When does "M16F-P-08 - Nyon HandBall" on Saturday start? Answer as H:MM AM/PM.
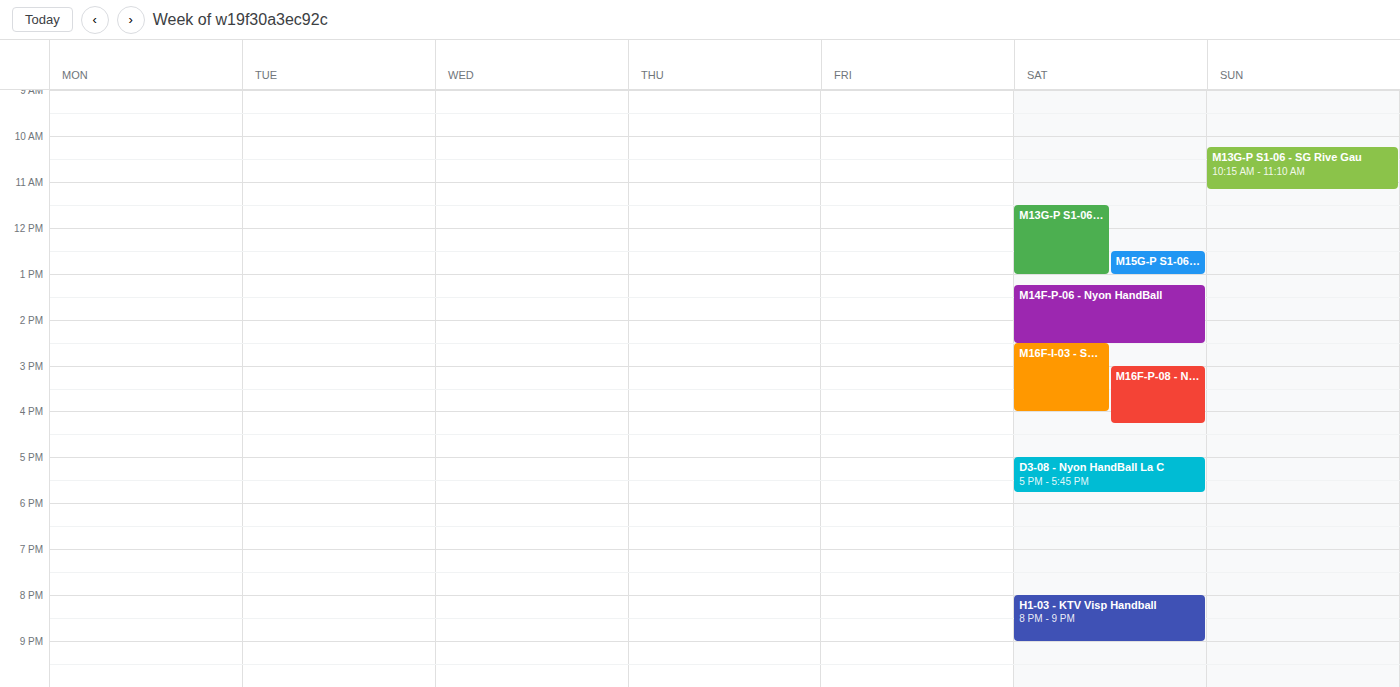
3:00 PM